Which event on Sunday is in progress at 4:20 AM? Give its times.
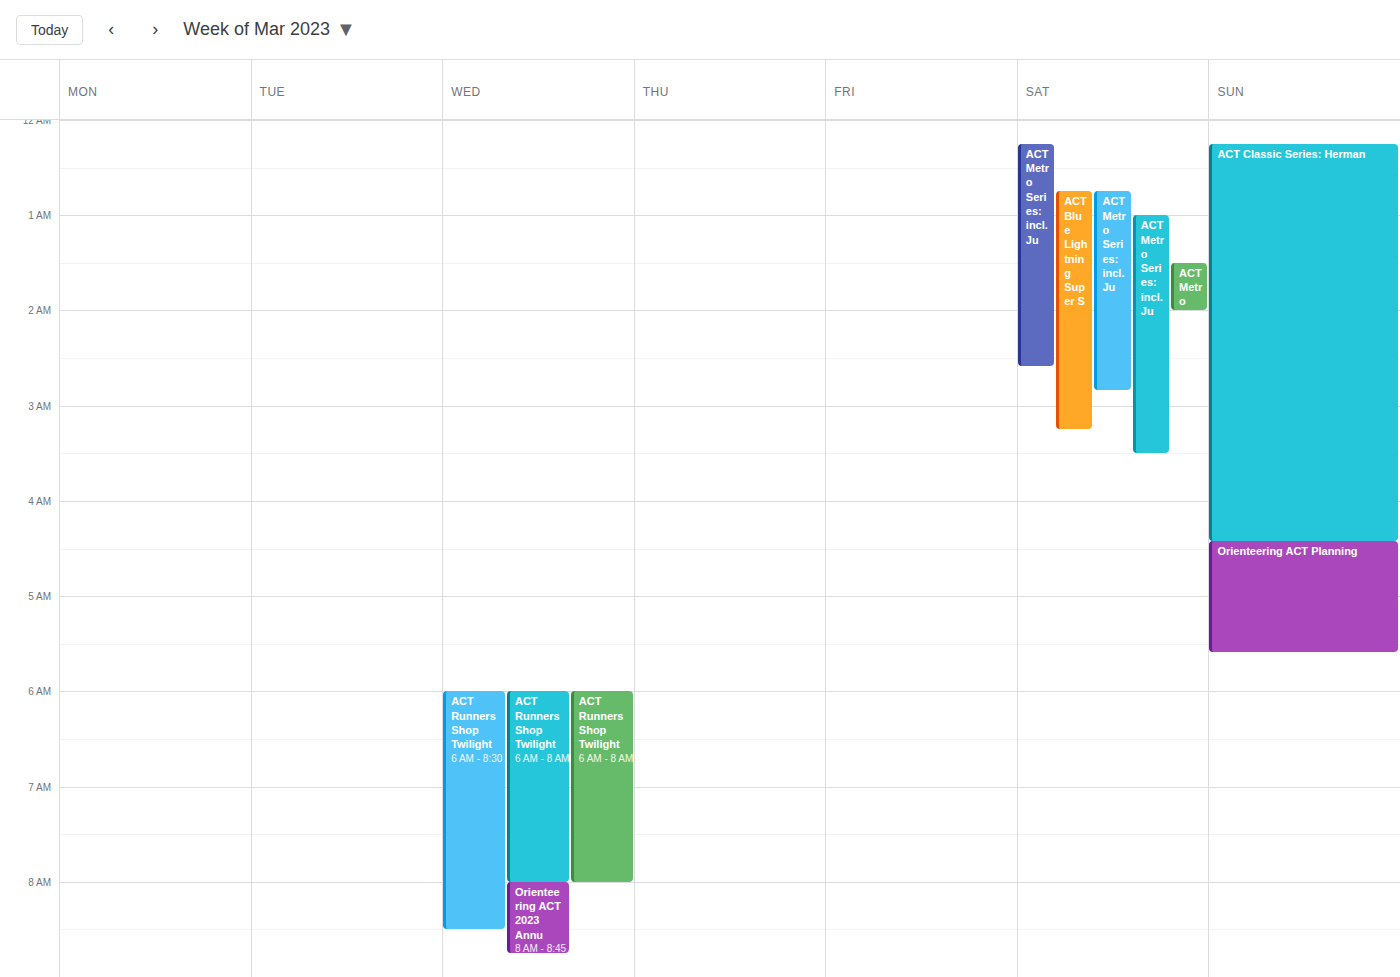
"ACT Classic Series: Herman", 12:15 AM to 4:25 AM